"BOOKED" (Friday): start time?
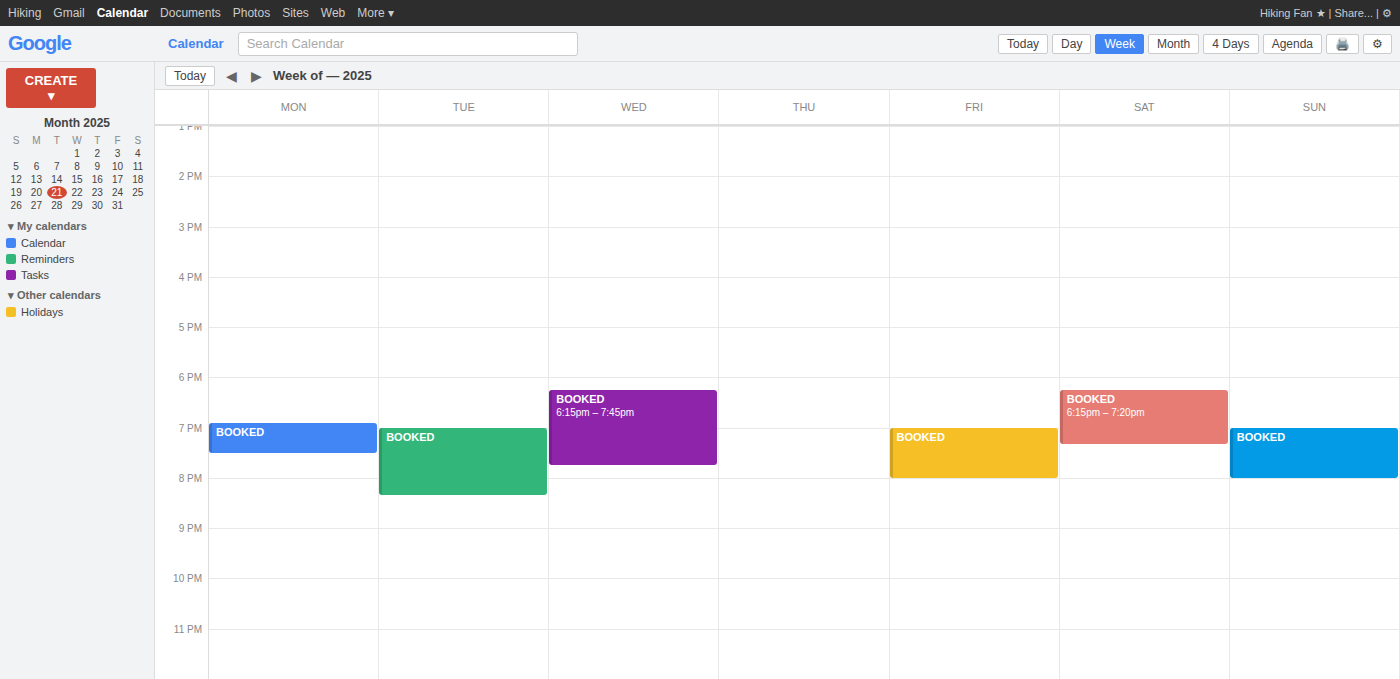
7:00 PM